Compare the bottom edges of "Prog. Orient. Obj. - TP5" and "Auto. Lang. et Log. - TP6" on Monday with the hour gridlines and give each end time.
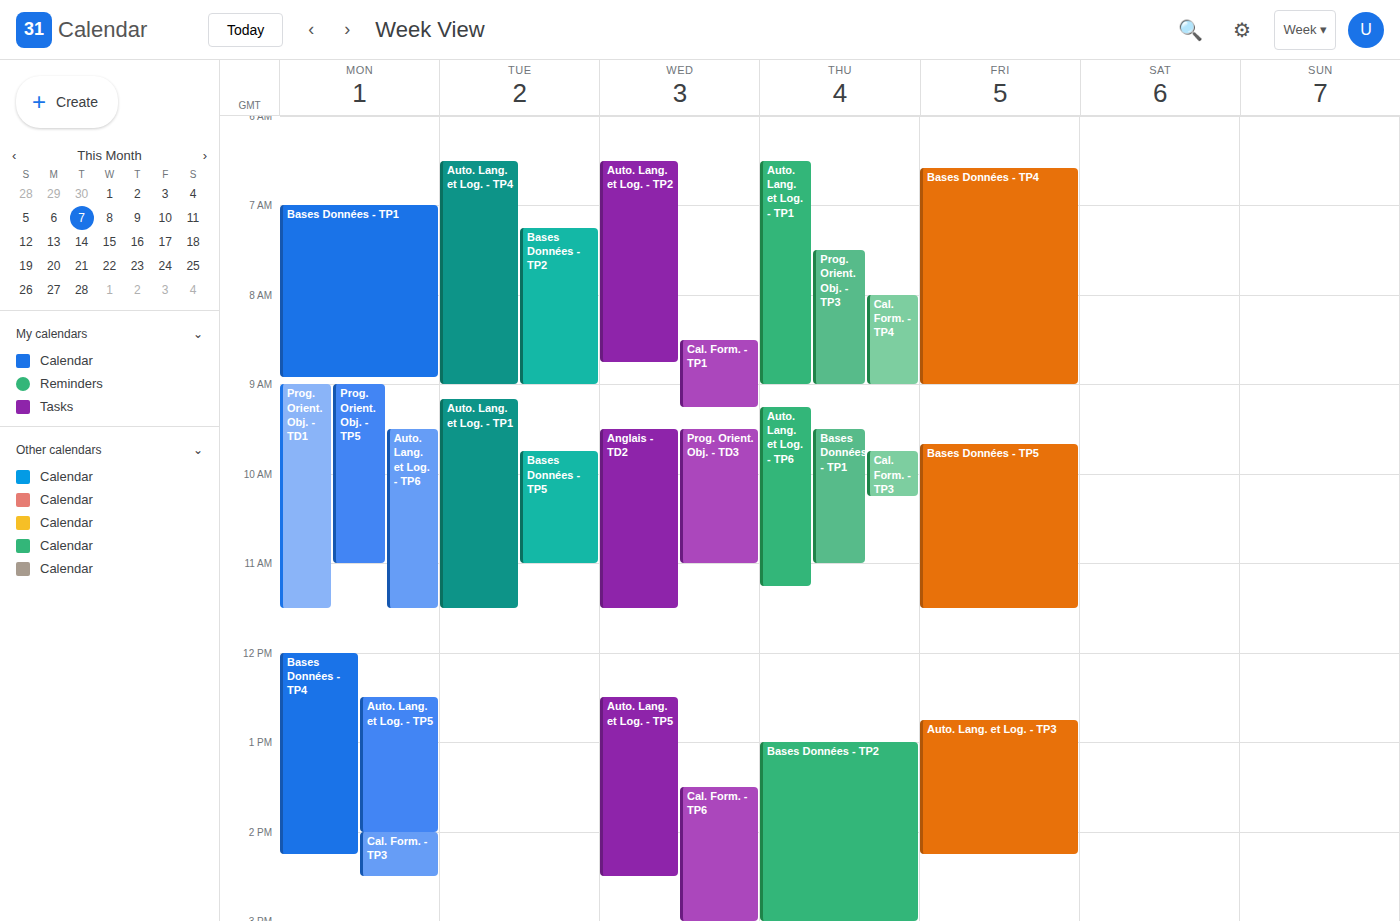
"Prog. Orient. Obj. - TP5": 11:00, exactly on the 11:00 line. "Auto. Lang. et Log. - TP6": 11:30, halfway between the 11:00 and 12:00 lines.